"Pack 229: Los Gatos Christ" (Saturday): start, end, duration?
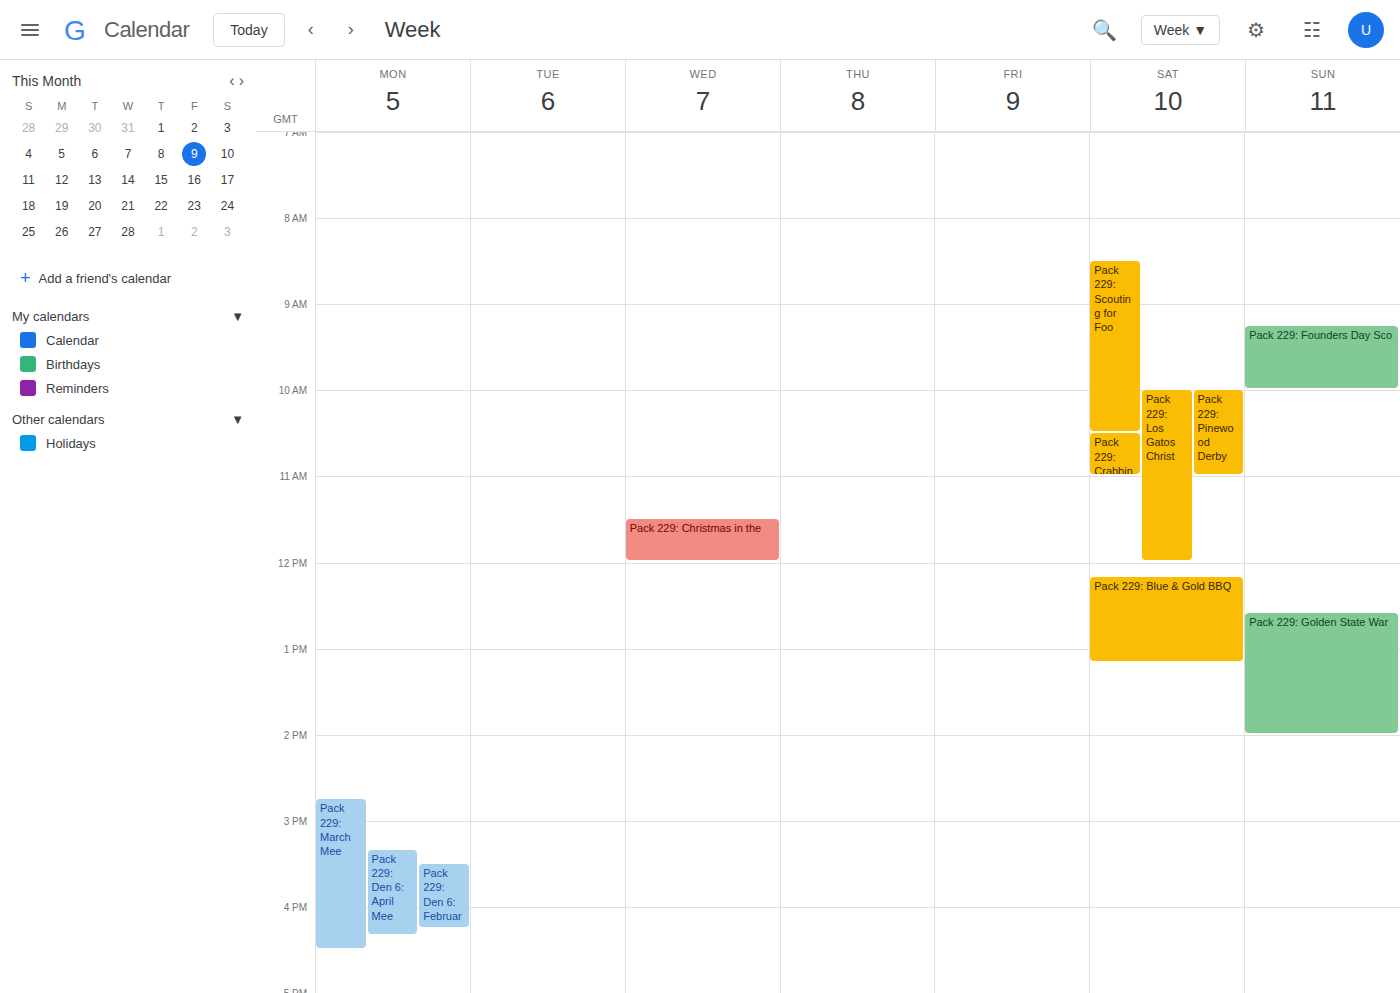
10:00 to 12:00, 2 hours